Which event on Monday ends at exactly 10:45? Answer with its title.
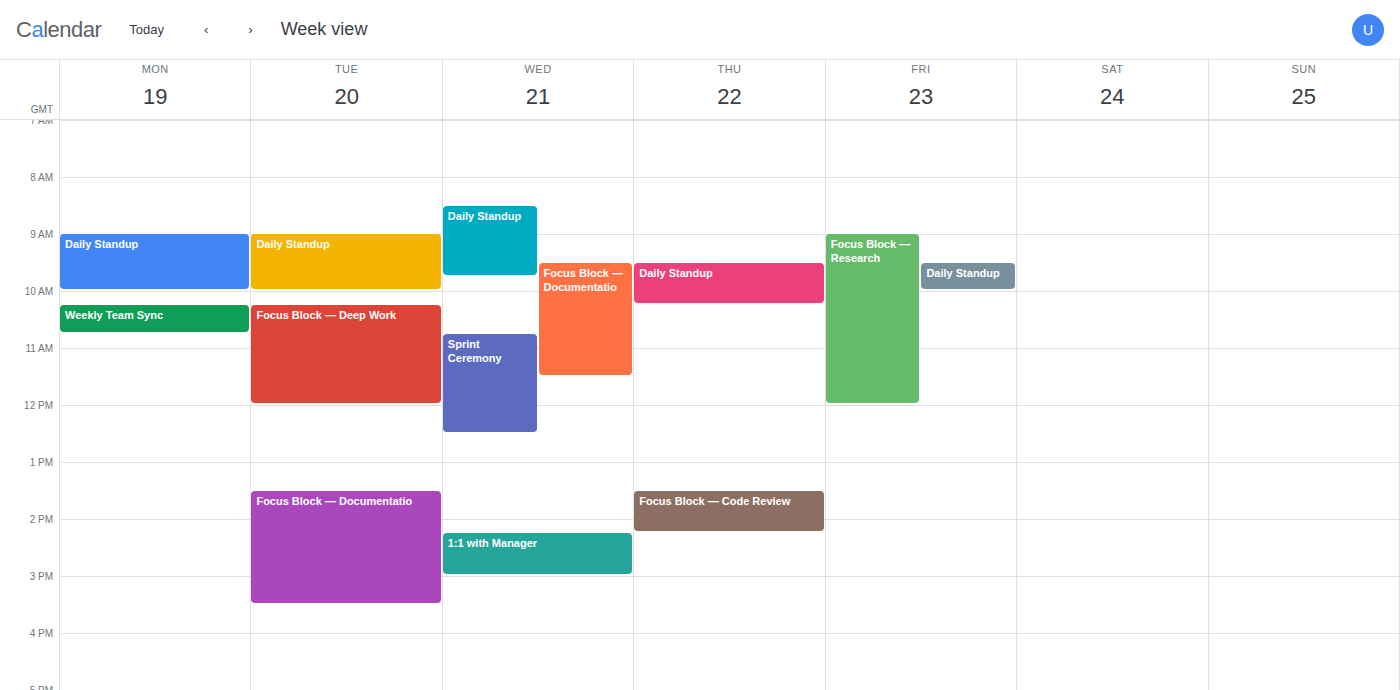
"Weekly Team Sync"